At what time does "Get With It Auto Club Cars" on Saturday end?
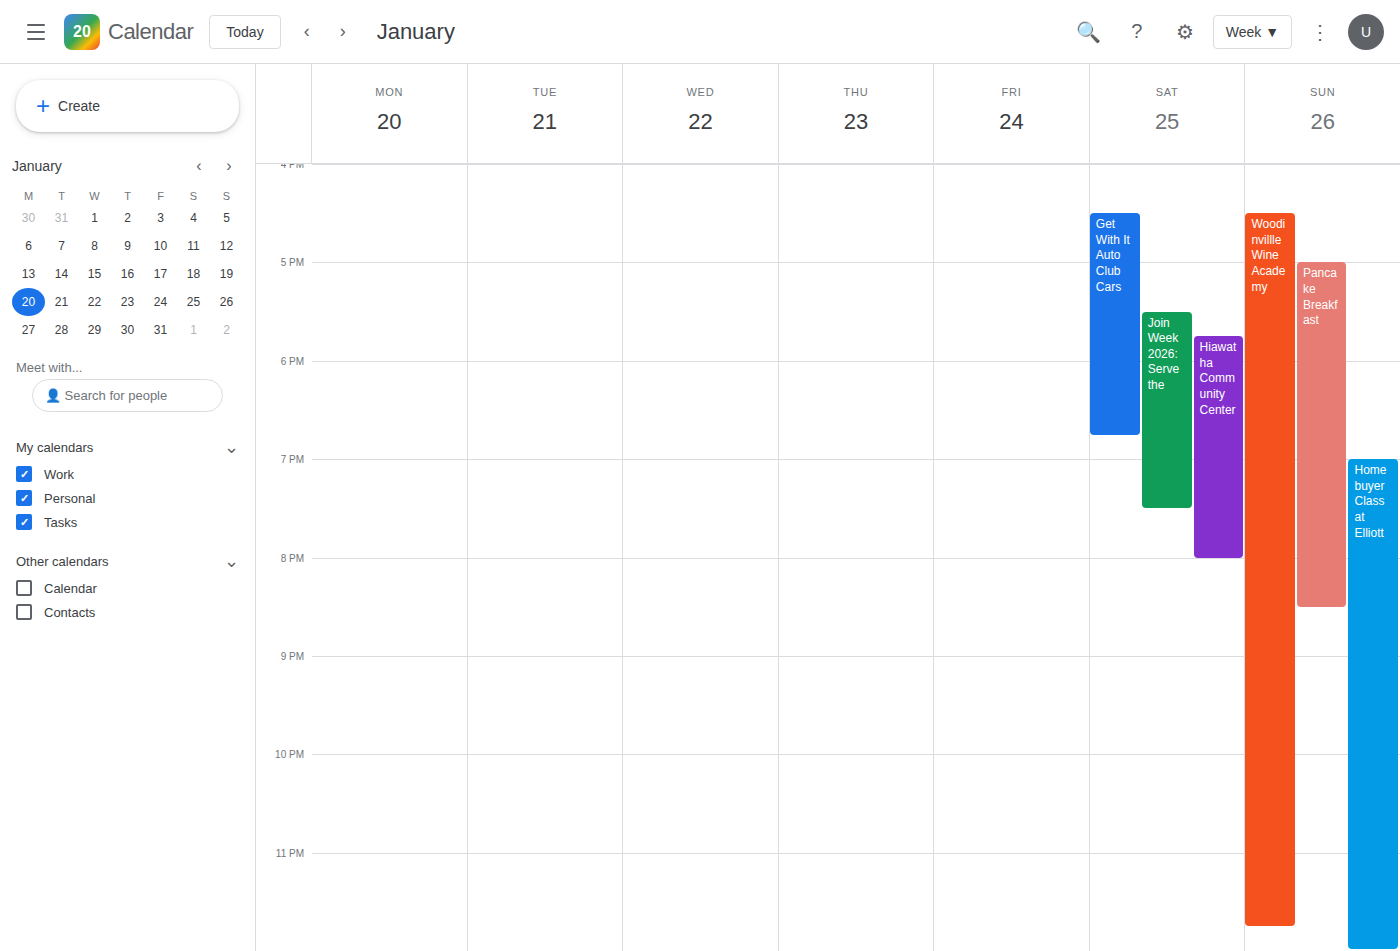
6:45 PM